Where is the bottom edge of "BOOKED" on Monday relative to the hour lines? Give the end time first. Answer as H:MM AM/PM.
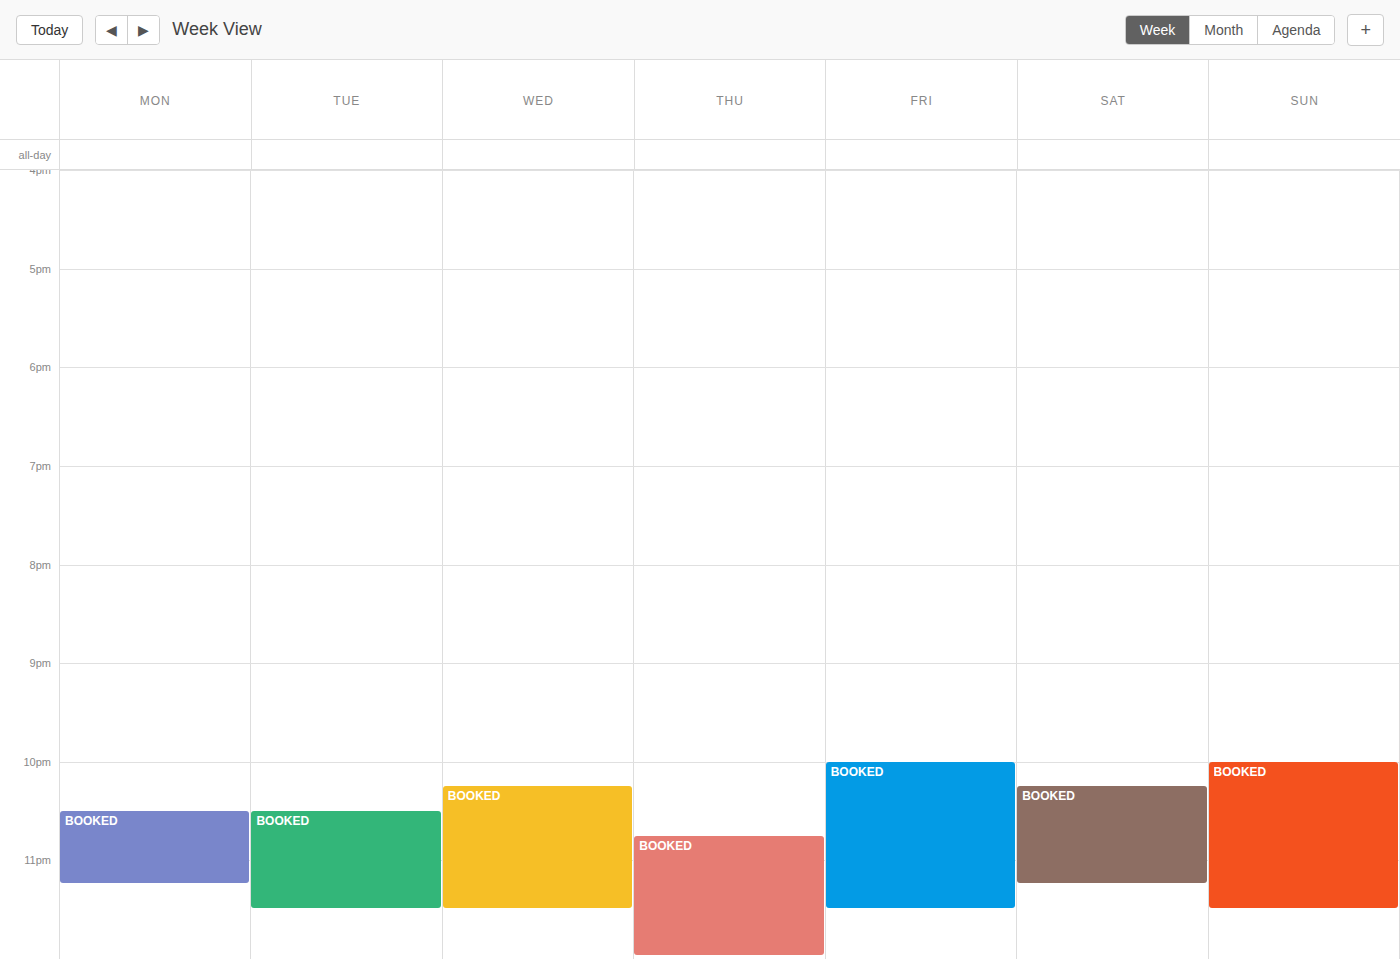
11:15 PM -- neither: a quarter of the way from the 11 PM line to the 12 AM line.